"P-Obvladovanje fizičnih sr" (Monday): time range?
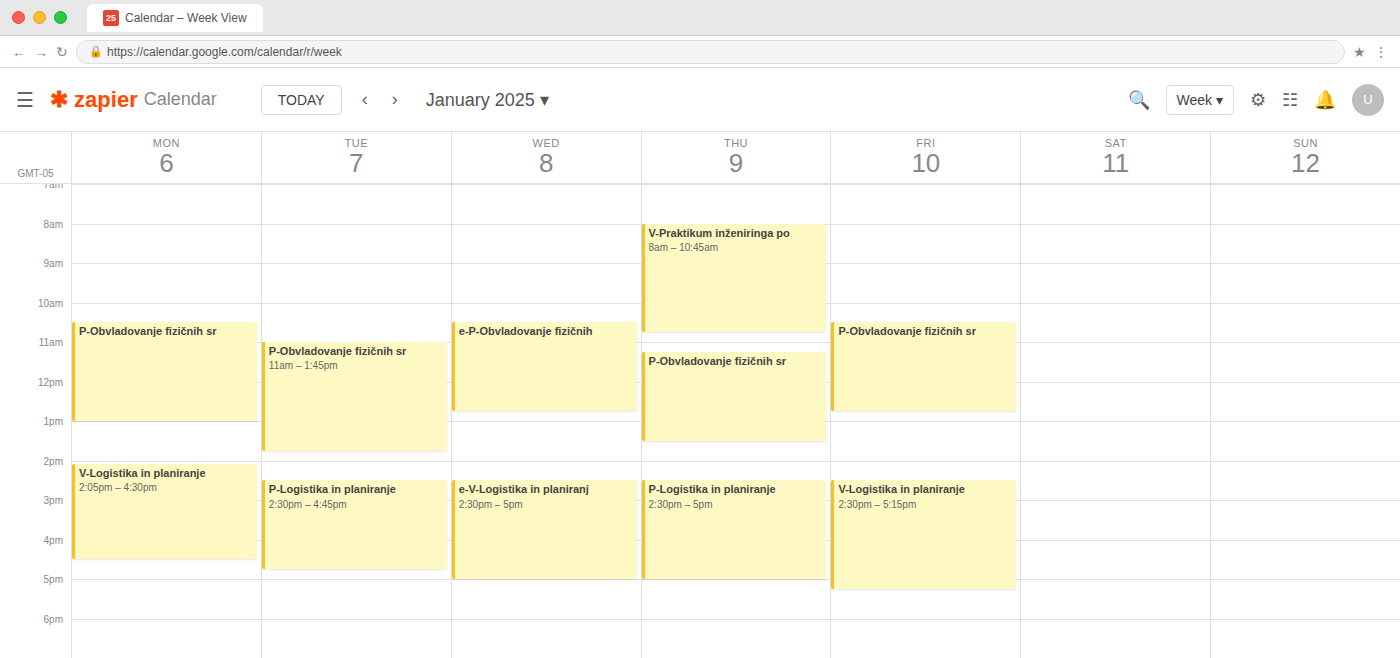
10:30 AM to 1:00 PM